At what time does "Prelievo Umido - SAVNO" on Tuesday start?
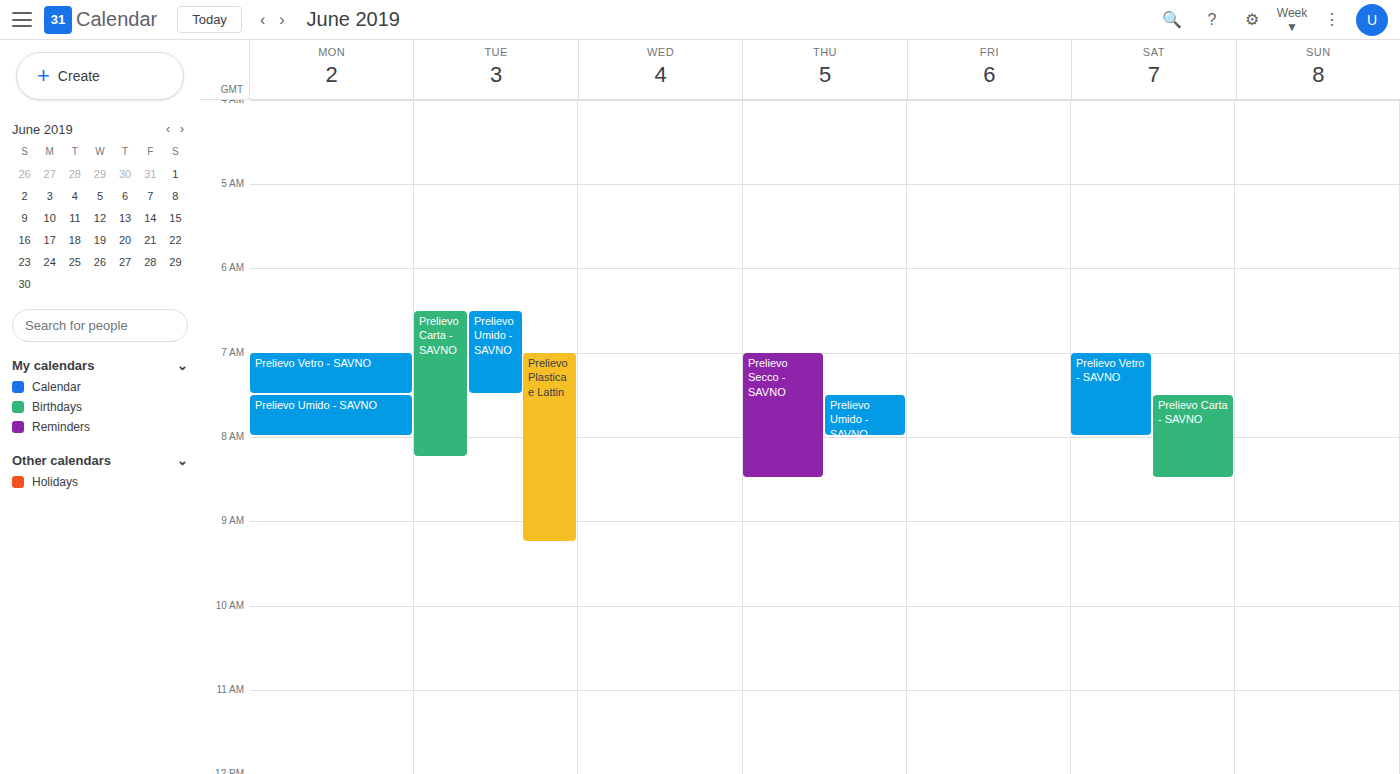
6:30 AM